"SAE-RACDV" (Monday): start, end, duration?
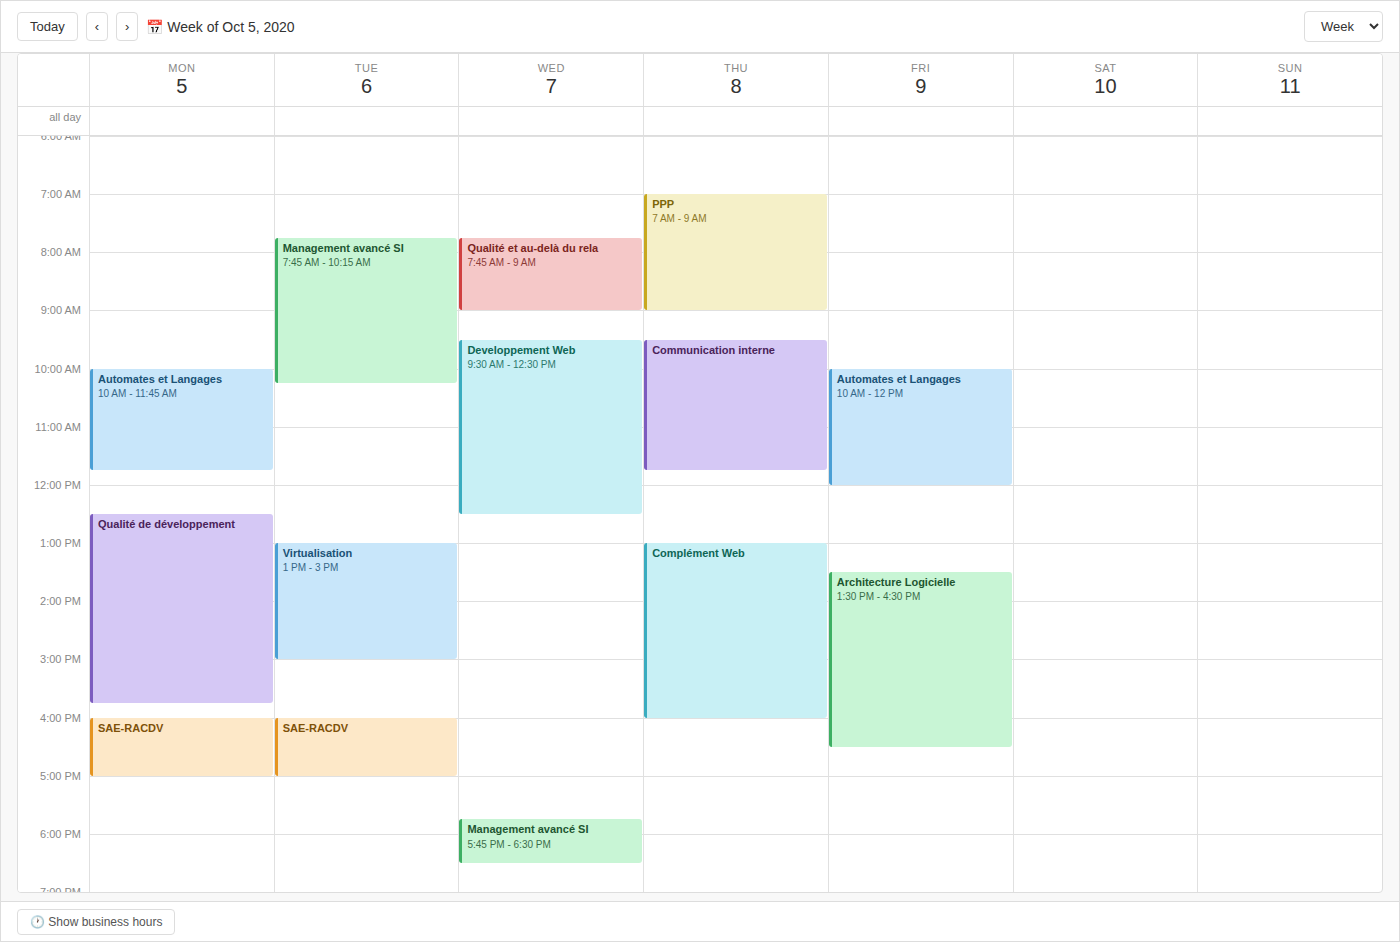
4:00 PM to 5:00 PM, 1 hour